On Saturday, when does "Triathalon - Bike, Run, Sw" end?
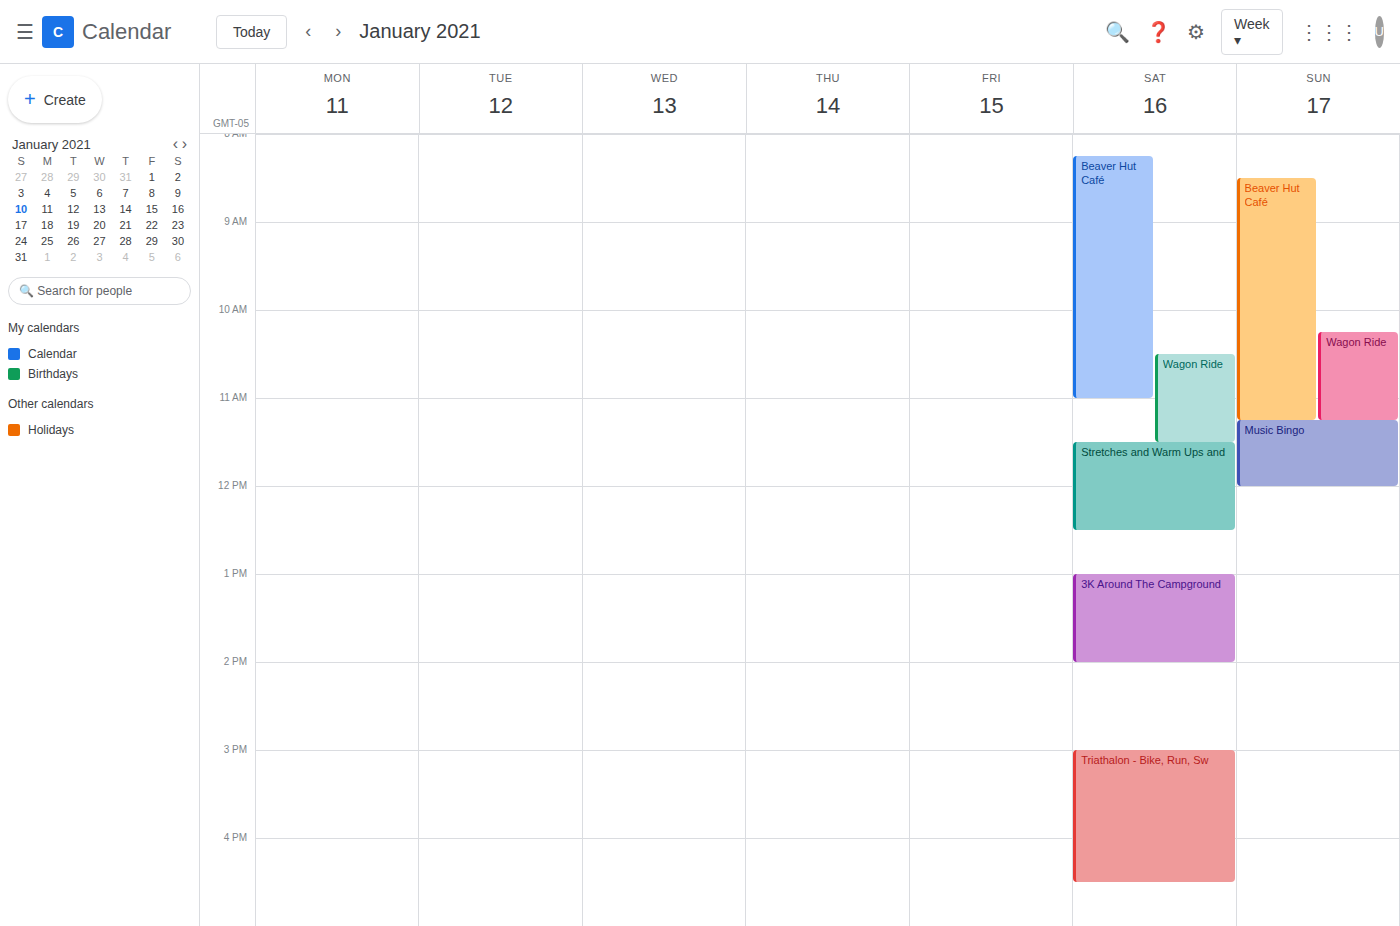
16:30